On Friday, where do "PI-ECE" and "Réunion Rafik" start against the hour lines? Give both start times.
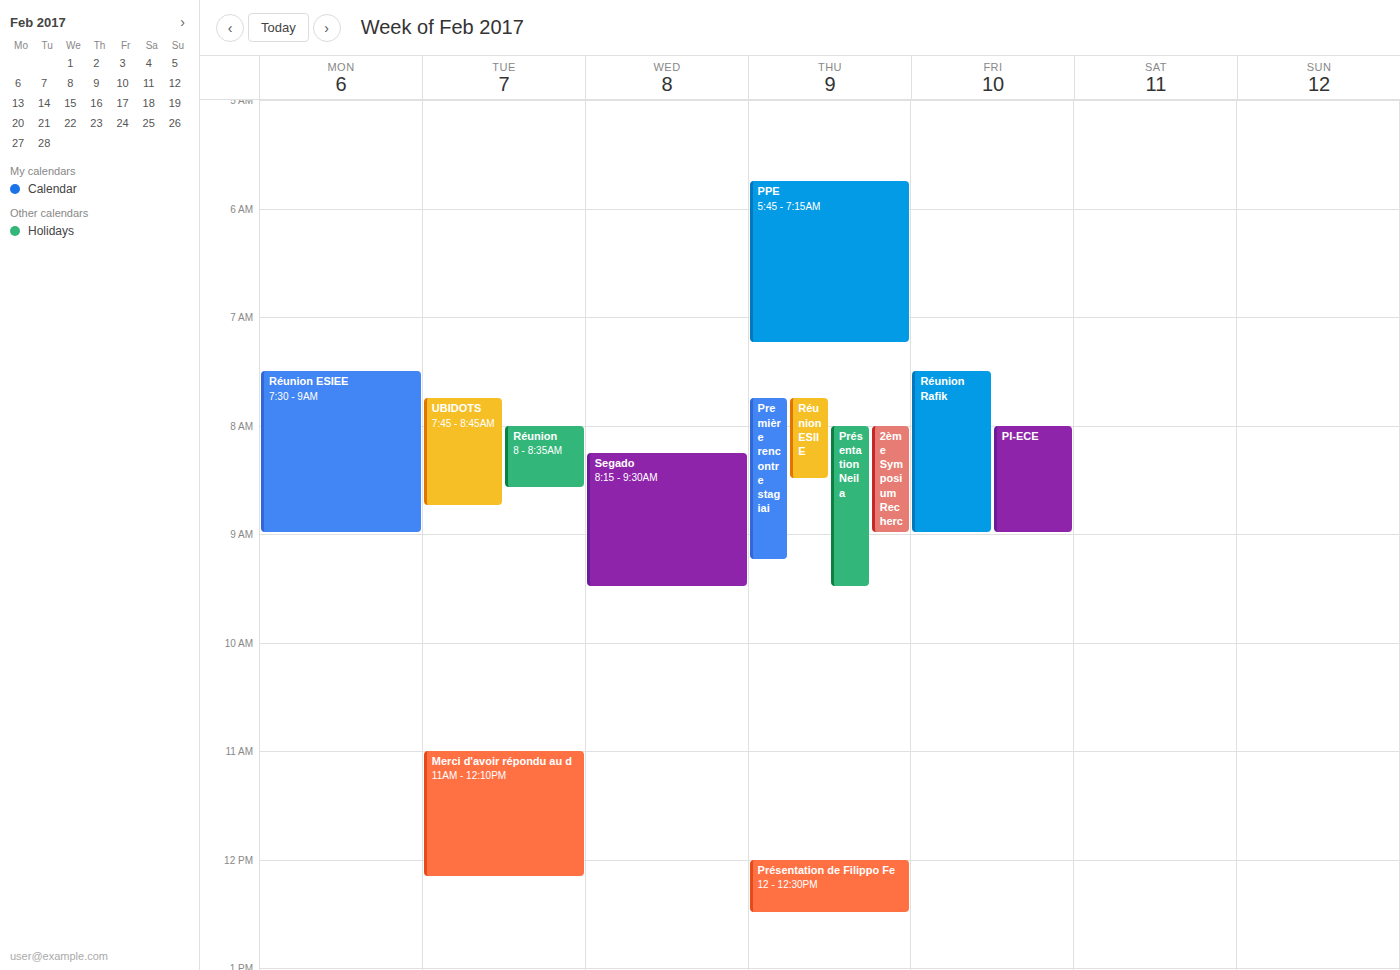
"PI-ECE": 8:00 AM, exactly on the 8 AM line. "Réunion Rafik": 7:30 AM, halfway between the 7 AM and 8 AM lines.